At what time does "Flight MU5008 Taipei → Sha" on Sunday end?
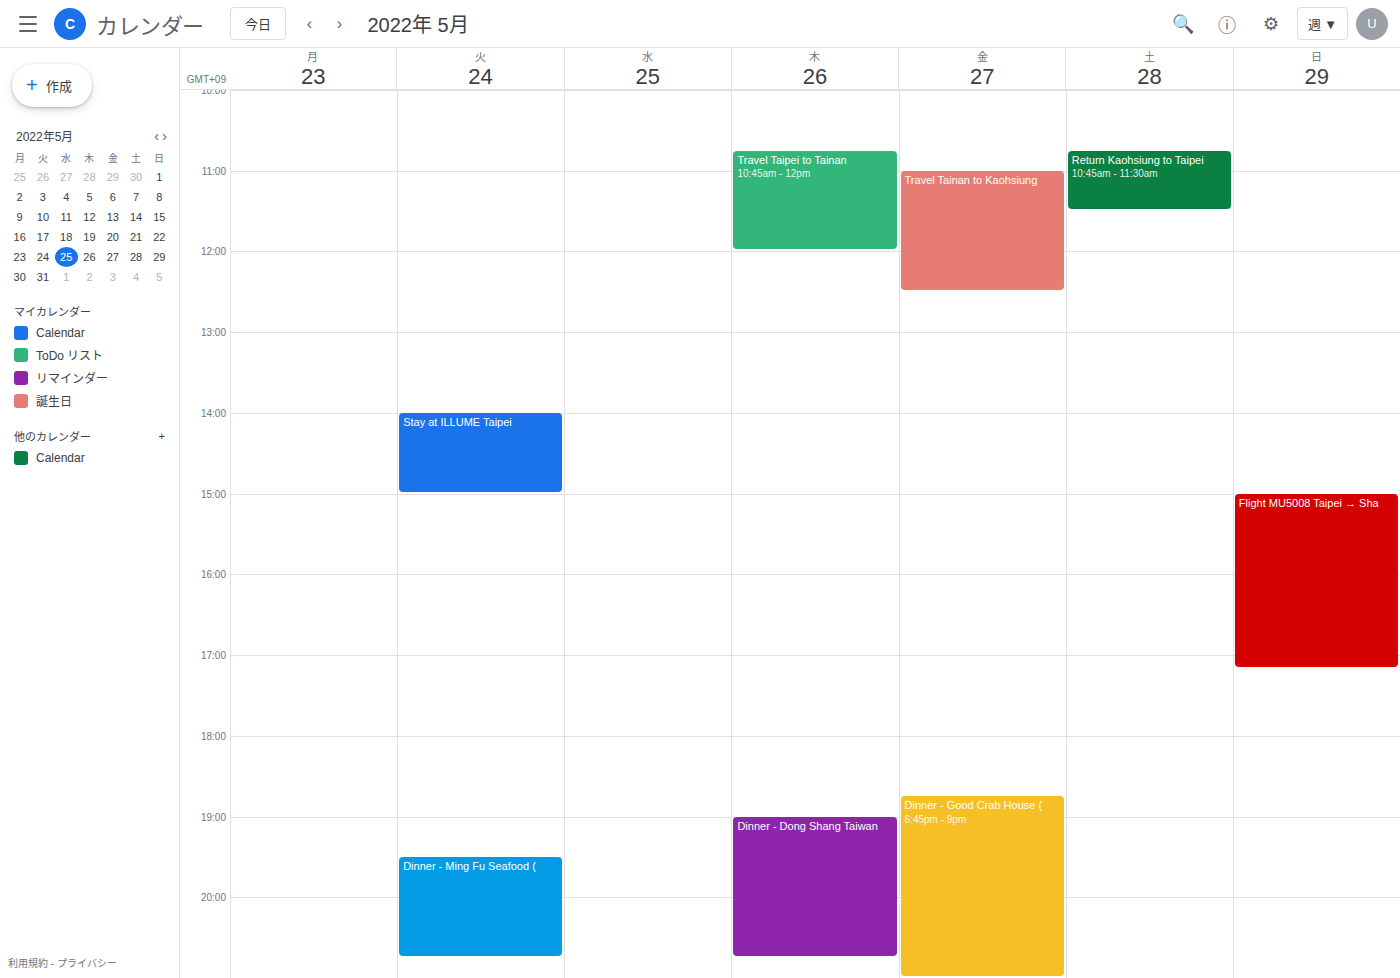
5:10 PM